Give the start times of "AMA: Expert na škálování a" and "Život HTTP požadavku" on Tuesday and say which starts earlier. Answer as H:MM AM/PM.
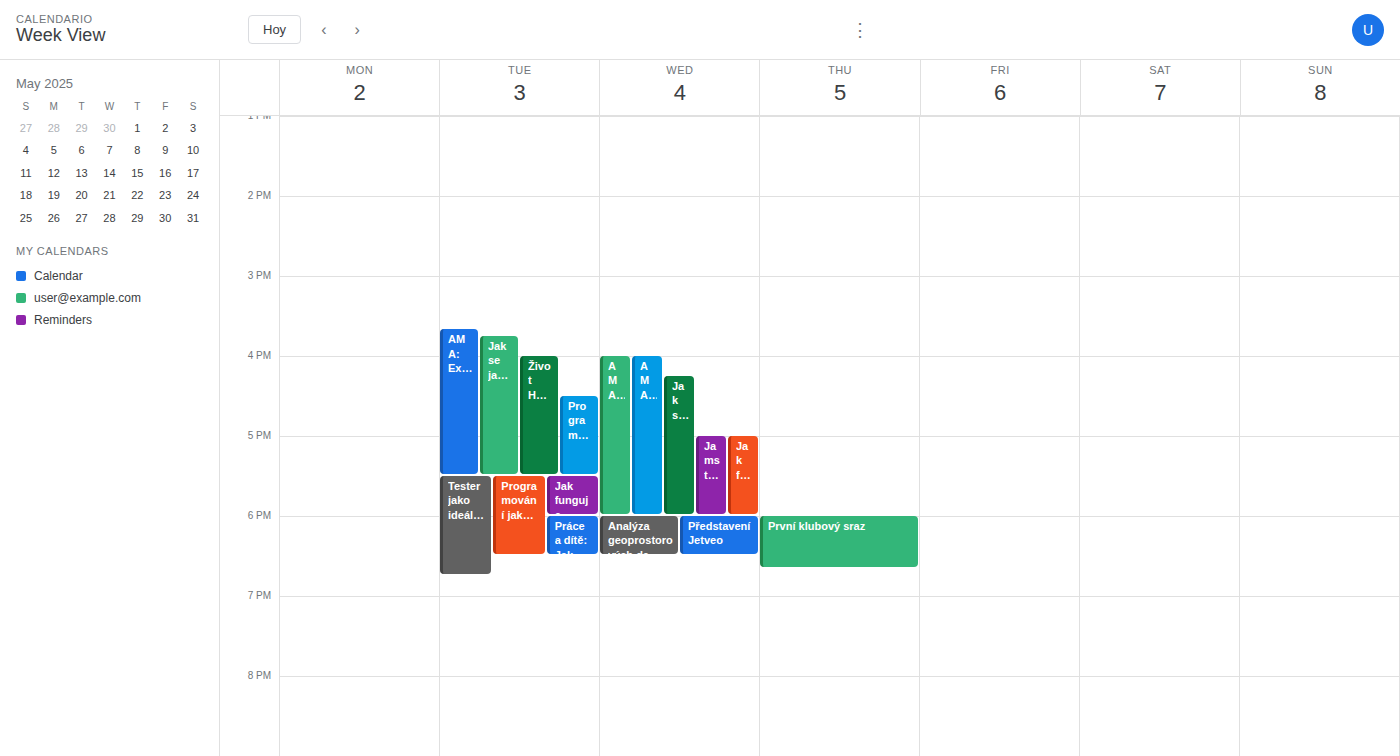
"AMA: Expert na škálování a" 3:40 PM; "Život HTTP požadavku" 4:00 PM.